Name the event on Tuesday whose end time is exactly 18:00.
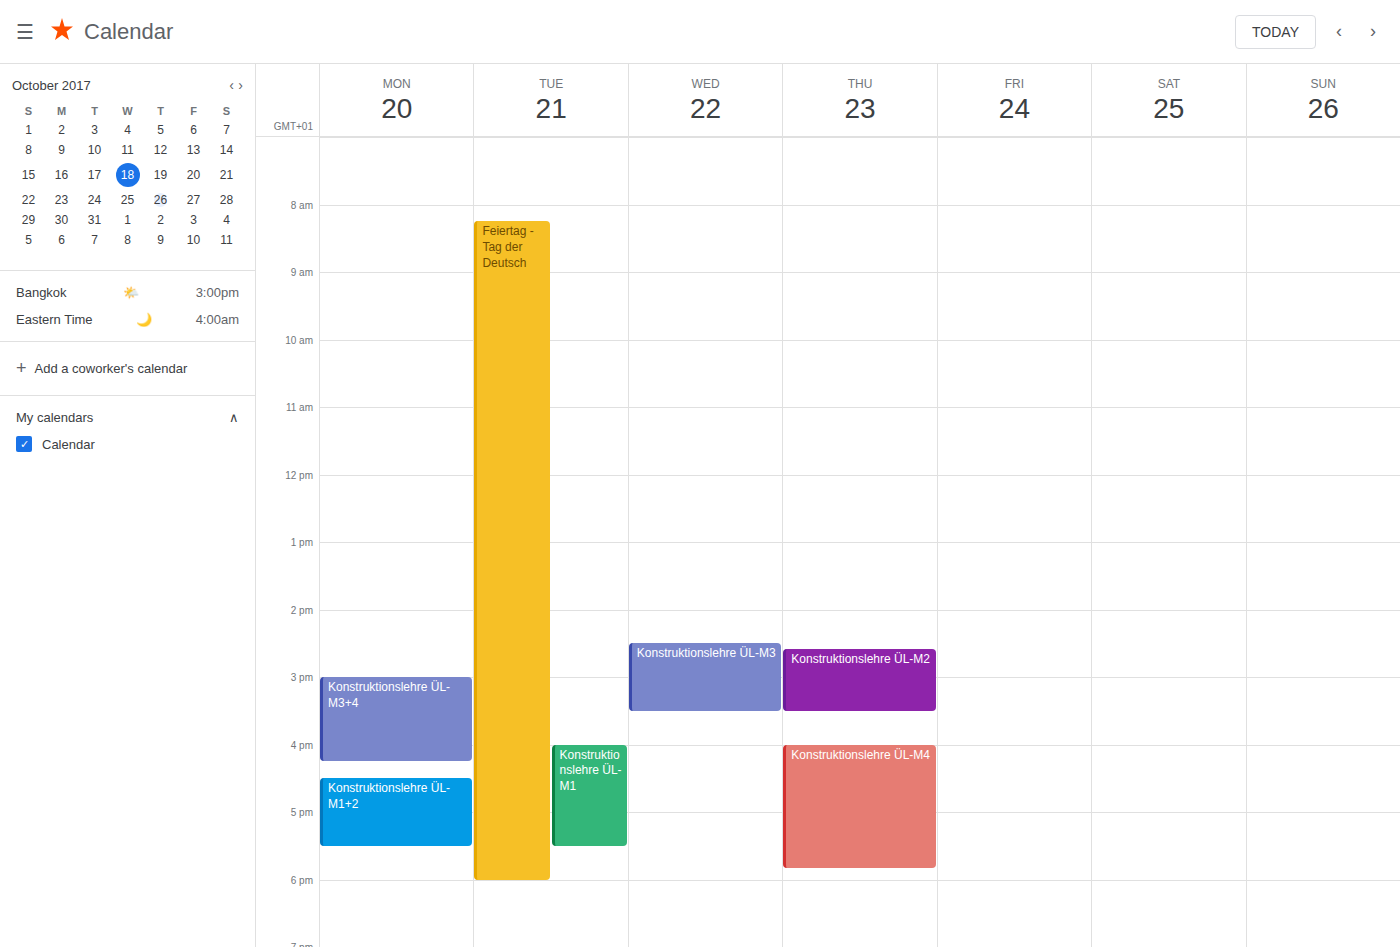
"Feiertag - Tag der Deutsch"